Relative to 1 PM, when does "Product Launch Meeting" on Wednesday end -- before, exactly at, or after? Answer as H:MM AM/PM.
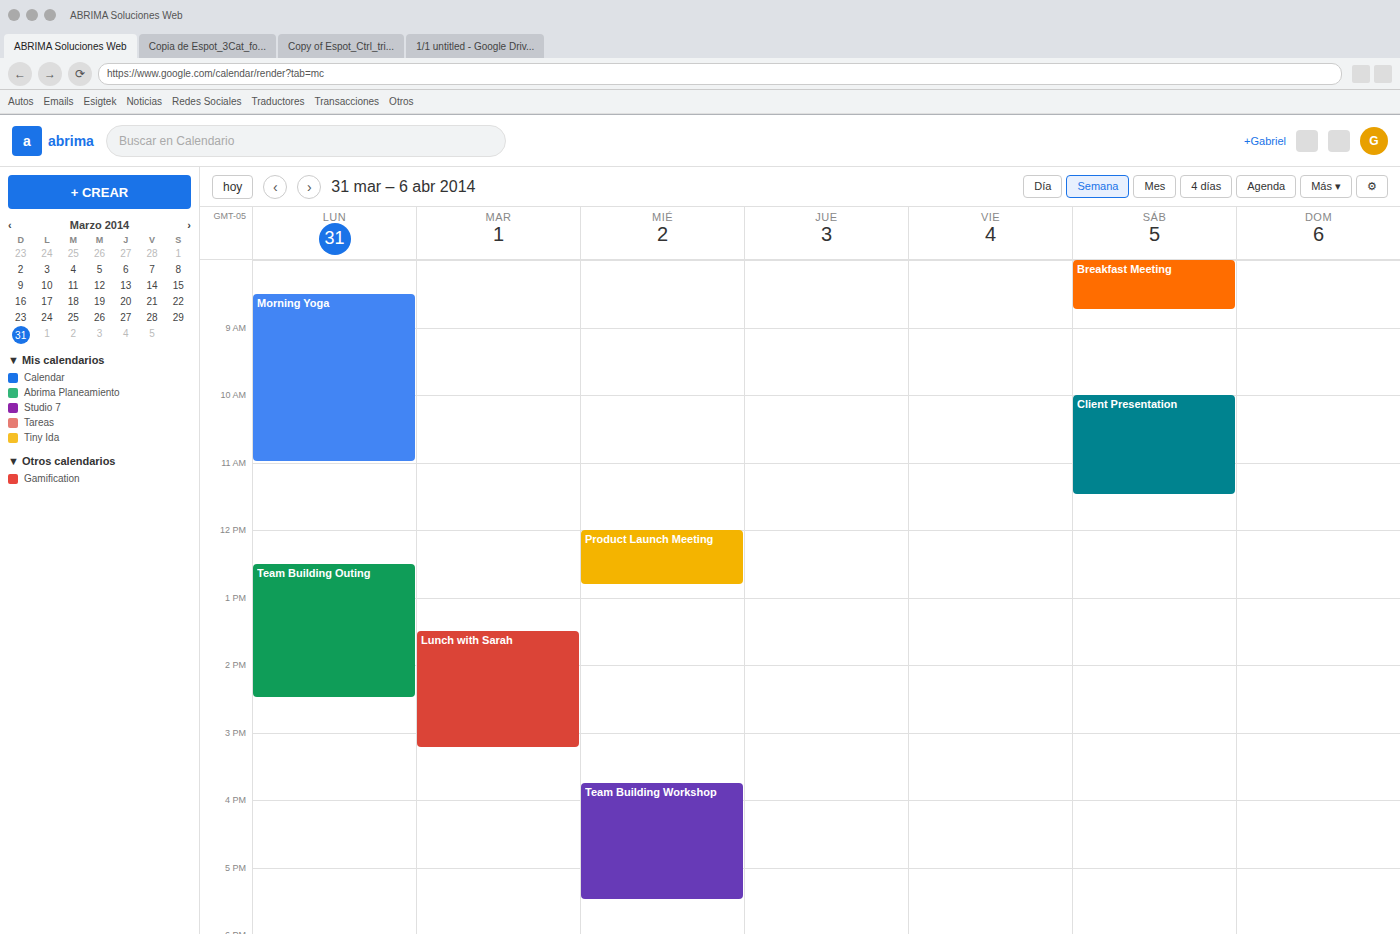
12:50 PM -- before 1 PM, 10 minutes above the 1 PM line.